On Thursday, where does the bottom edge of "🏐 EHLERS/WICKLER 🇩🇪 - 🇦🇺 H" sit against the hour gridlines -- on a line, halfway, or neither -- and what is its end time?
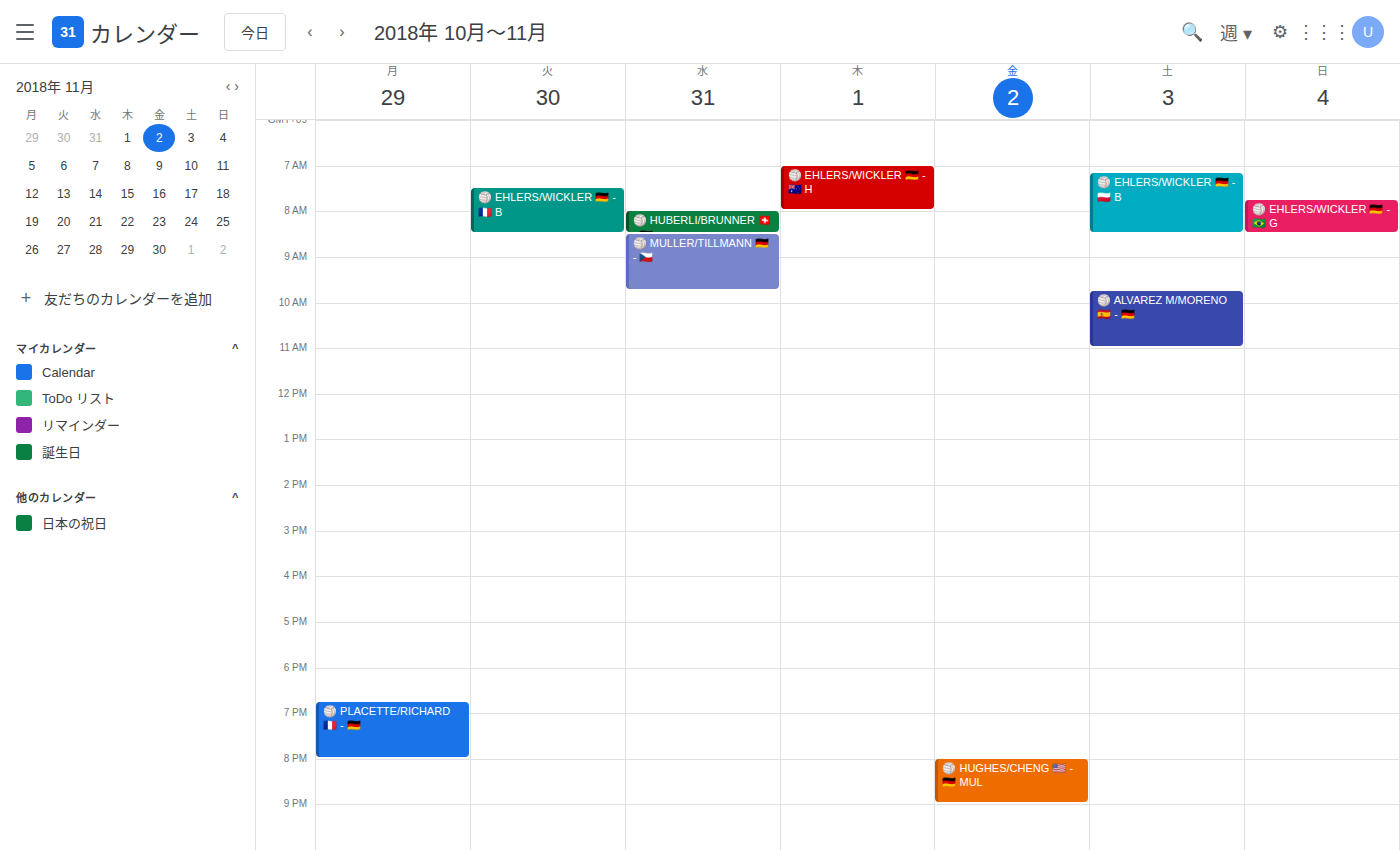
8:00 AM -- exactly on the 8 AM line.